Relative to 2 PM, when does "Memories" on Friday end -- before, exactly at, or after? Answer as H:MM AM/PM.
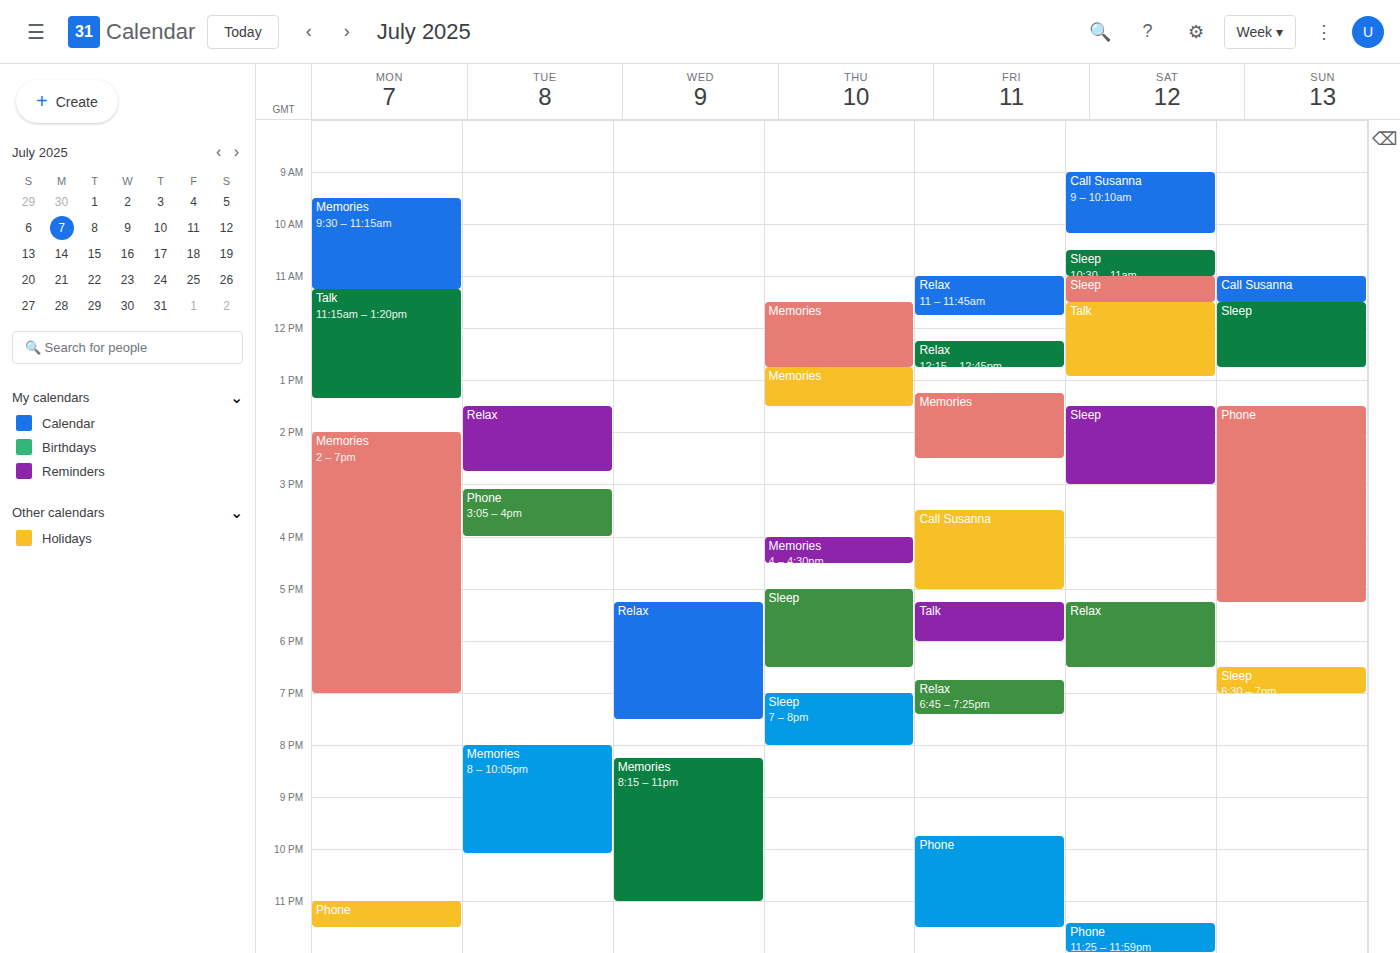
2:30 PM -- after 2 PM, 30 minutes below the 2 PM line.